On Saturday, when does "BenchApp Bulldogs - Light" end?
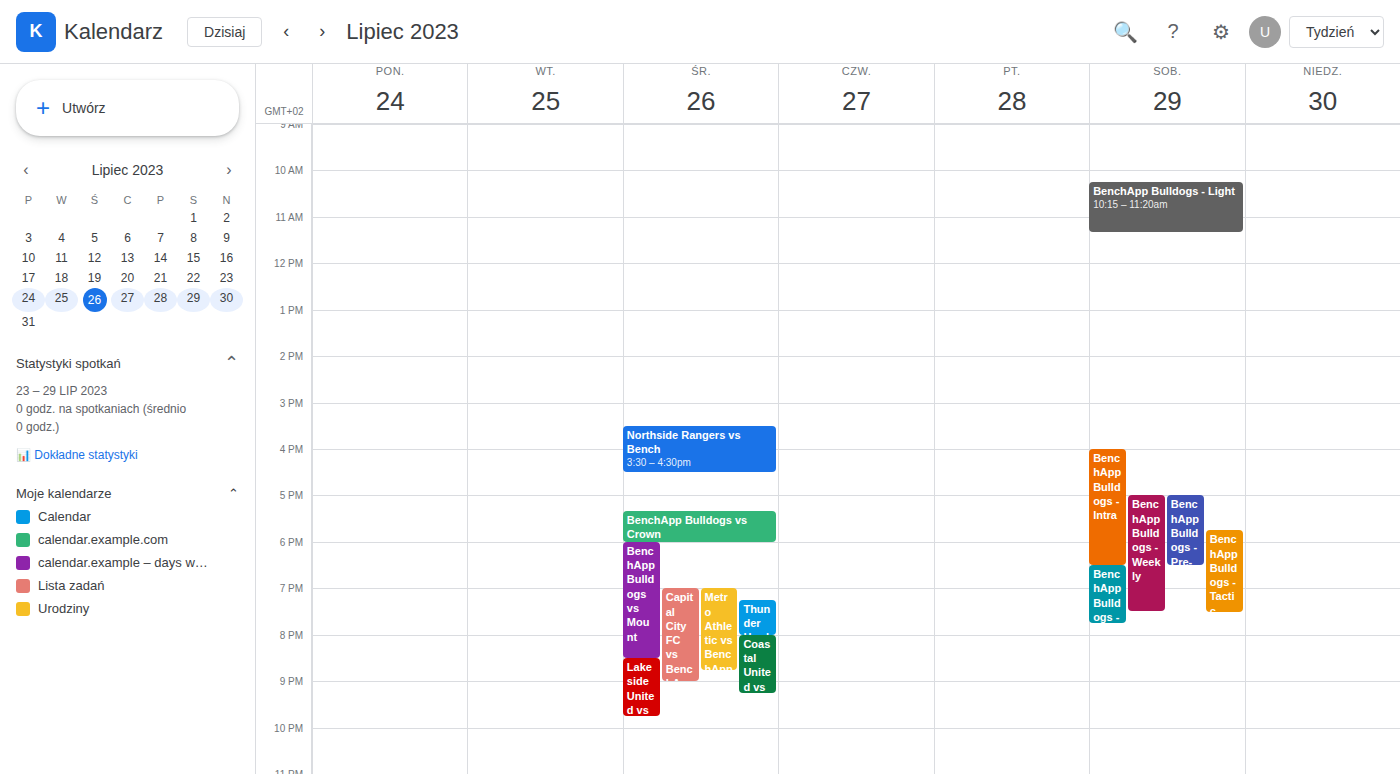
11:20 AM